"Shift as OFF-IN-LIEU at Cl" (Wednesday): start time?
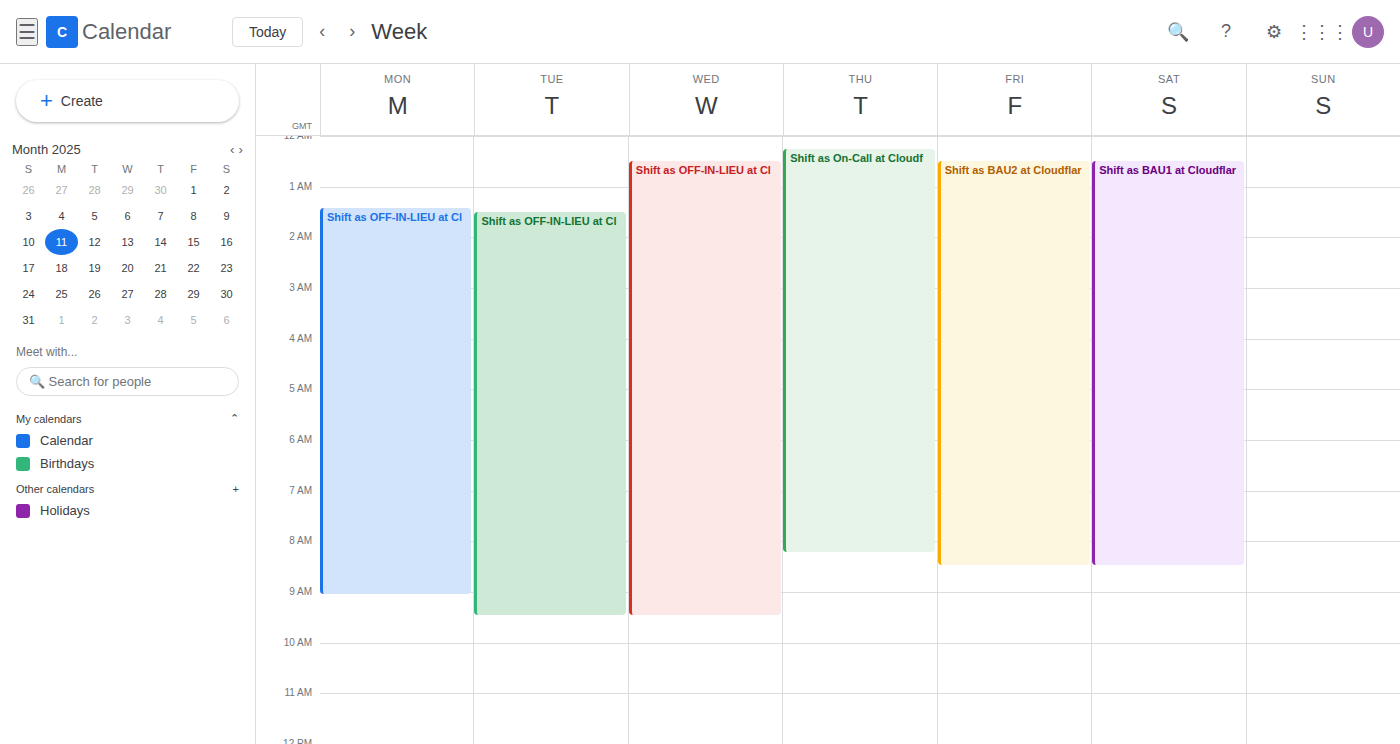
12:30 AM